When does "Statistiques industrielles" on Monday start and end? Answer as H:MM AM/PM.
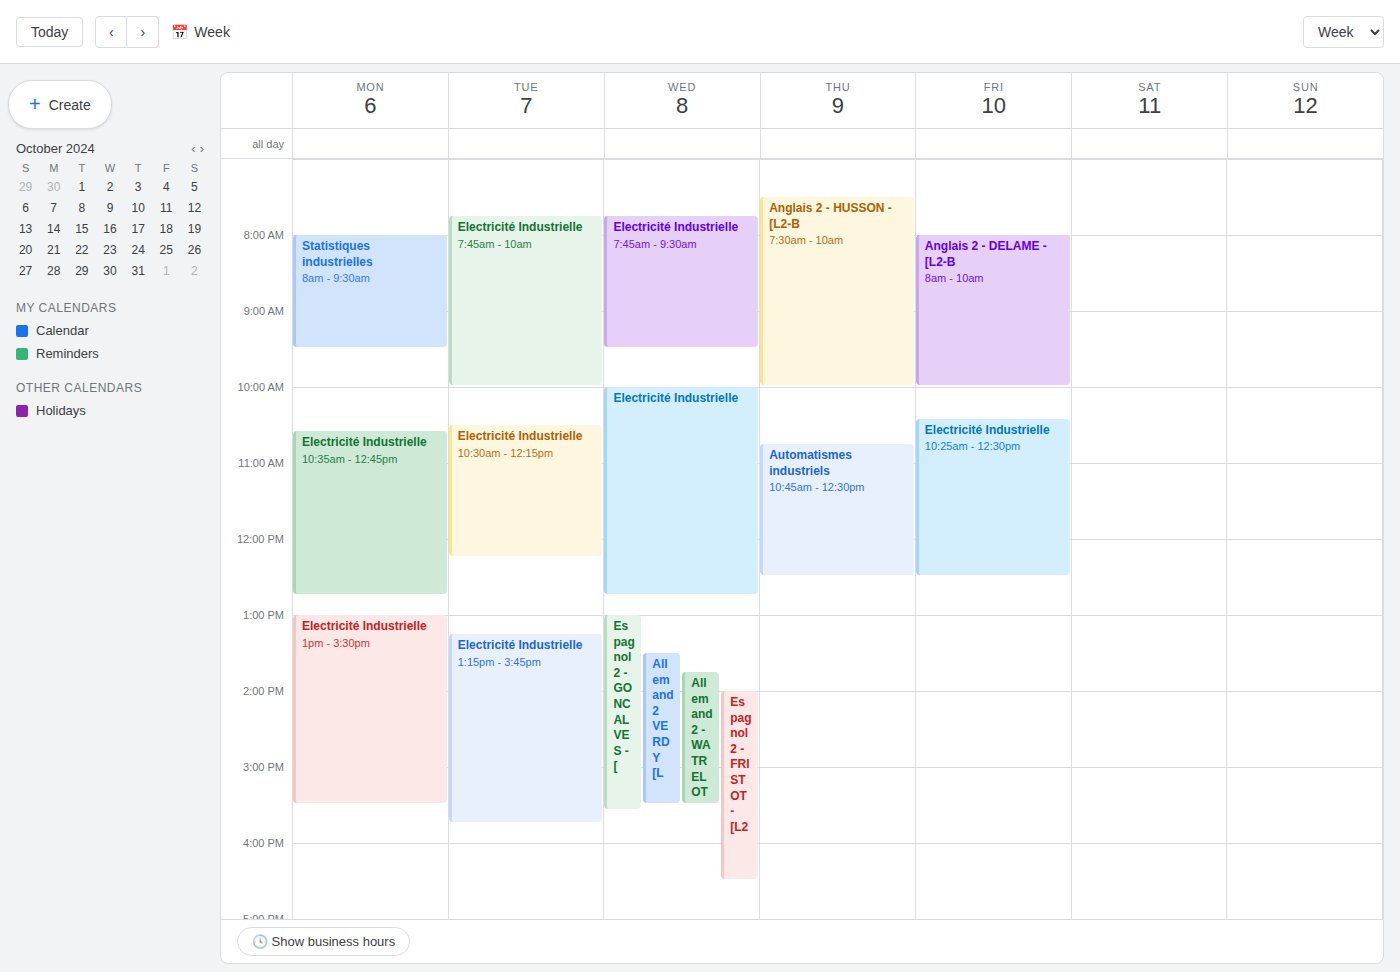
8:00 AM to 9:30 AM